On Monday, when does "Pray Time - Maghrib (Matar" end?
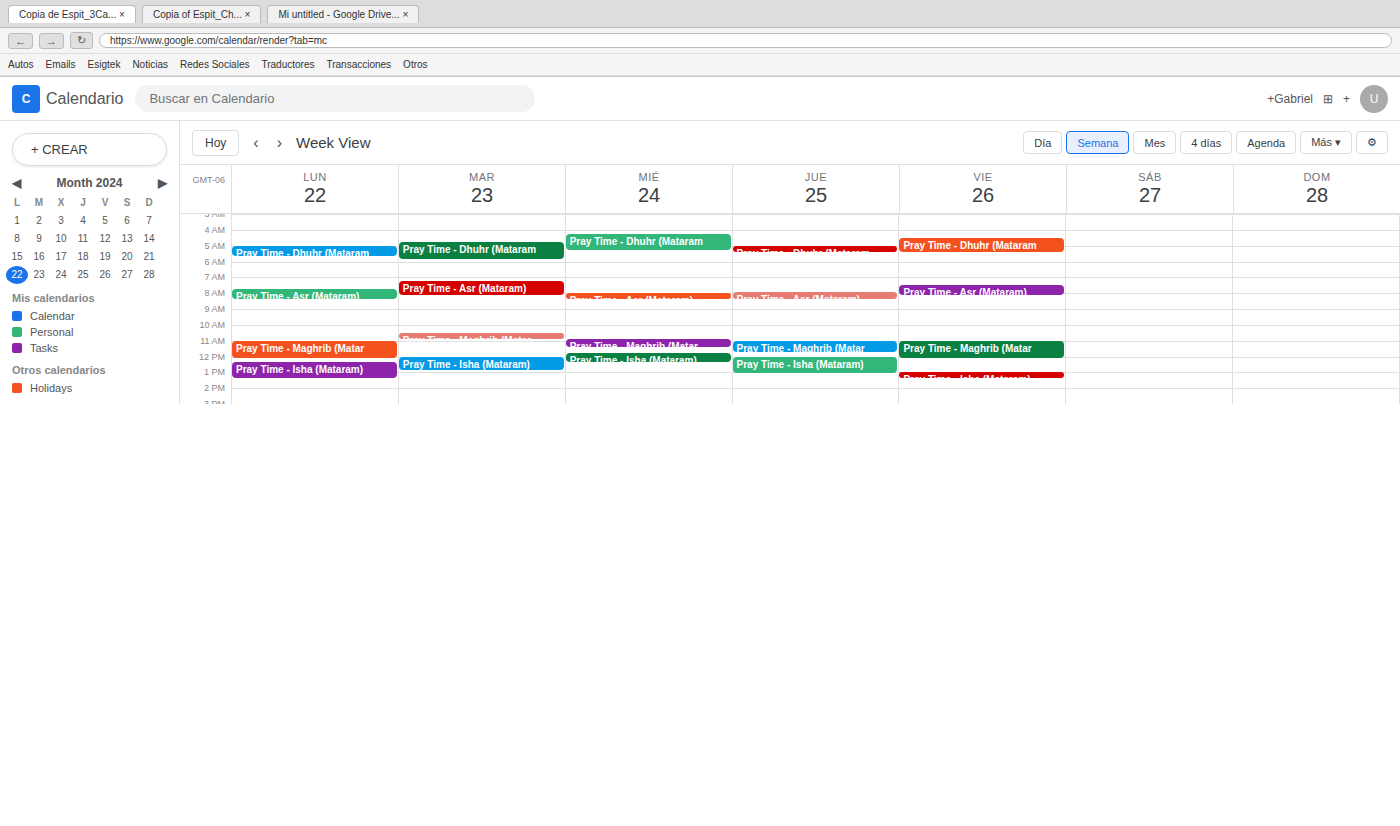
12:15 PM